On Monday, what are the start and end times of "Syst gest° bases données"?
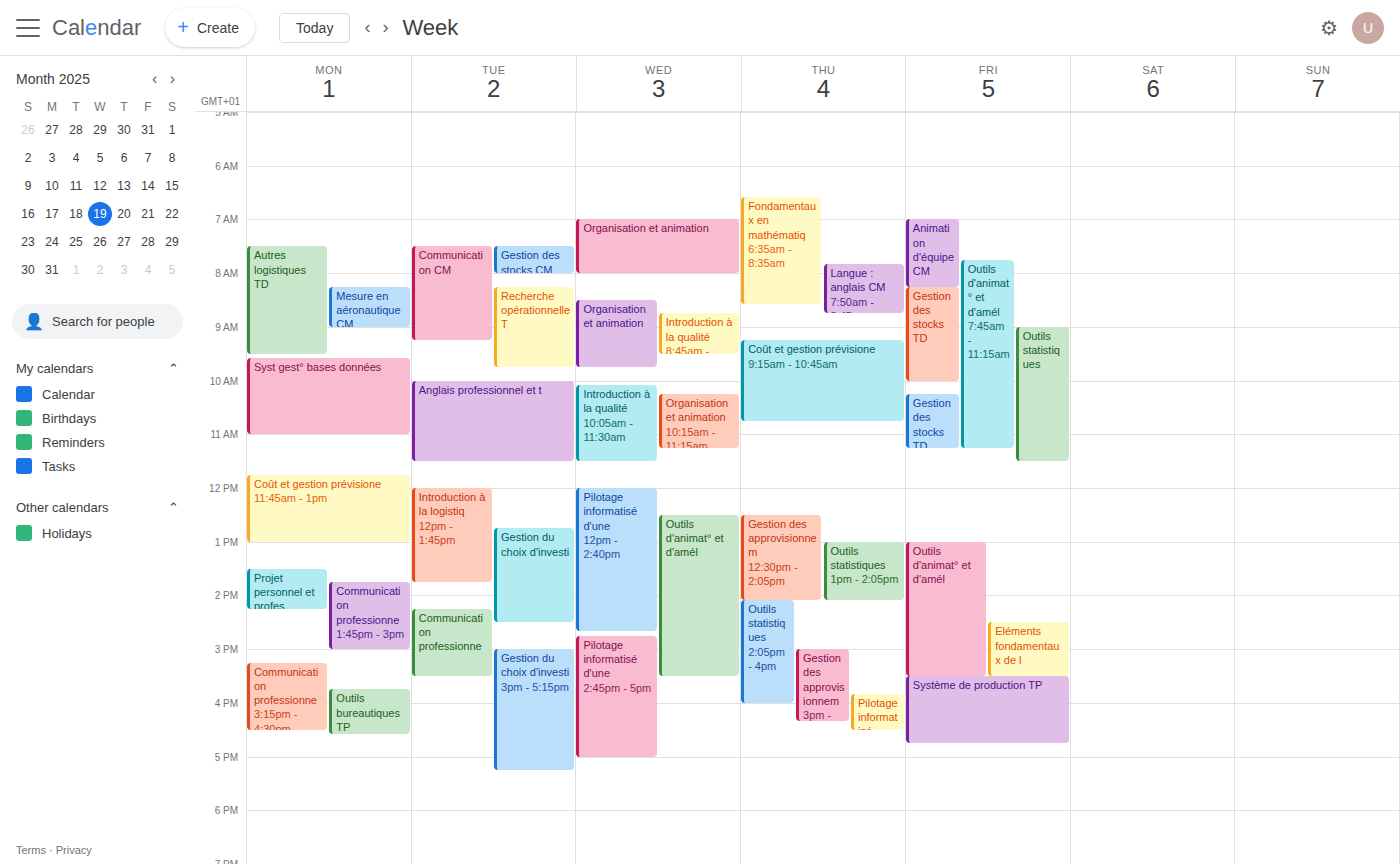
9:35 AM to 11:00 AM